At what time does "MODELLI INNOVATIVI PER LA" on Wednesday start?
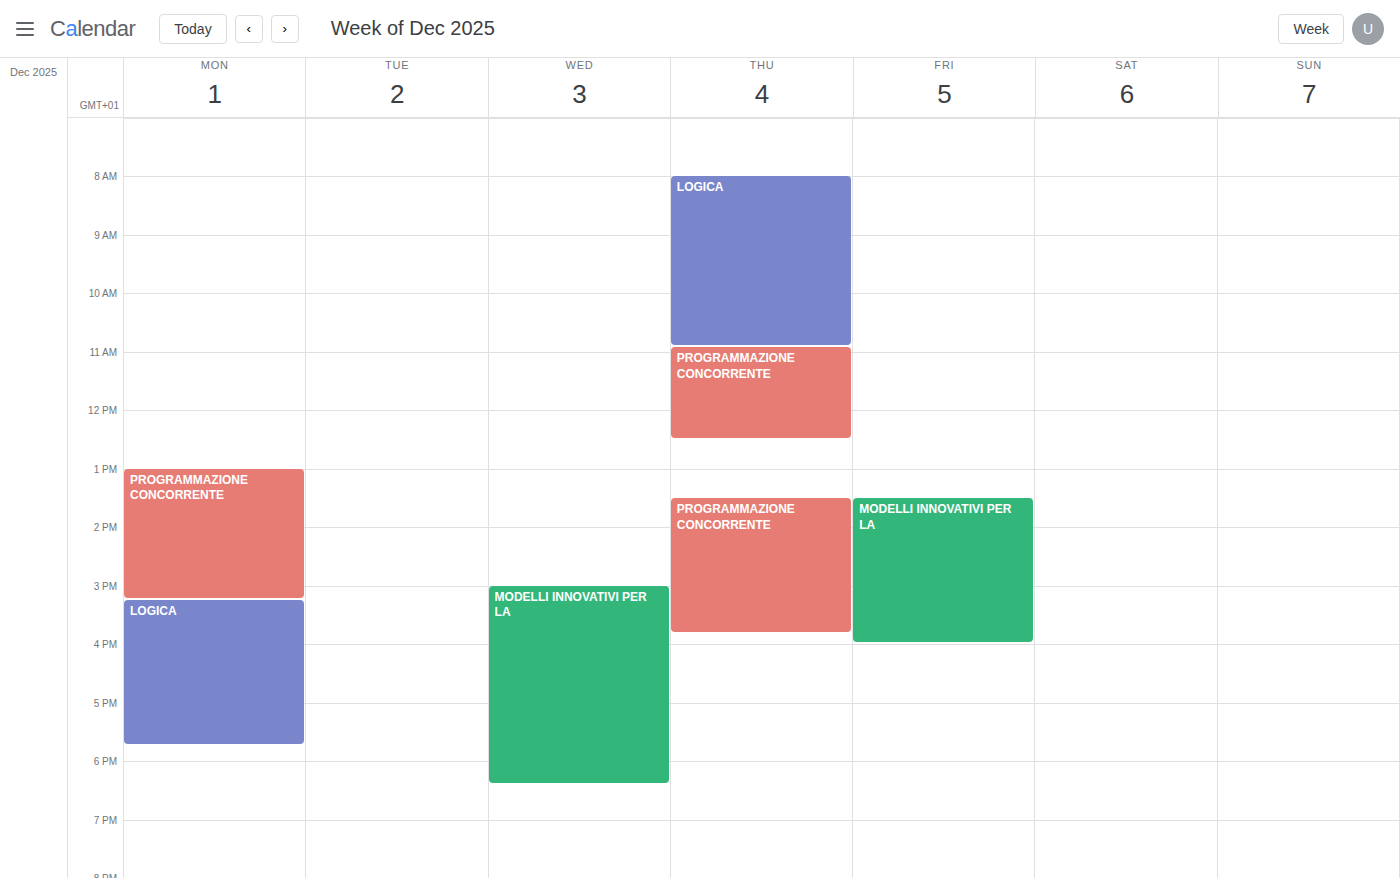
3:00 PM